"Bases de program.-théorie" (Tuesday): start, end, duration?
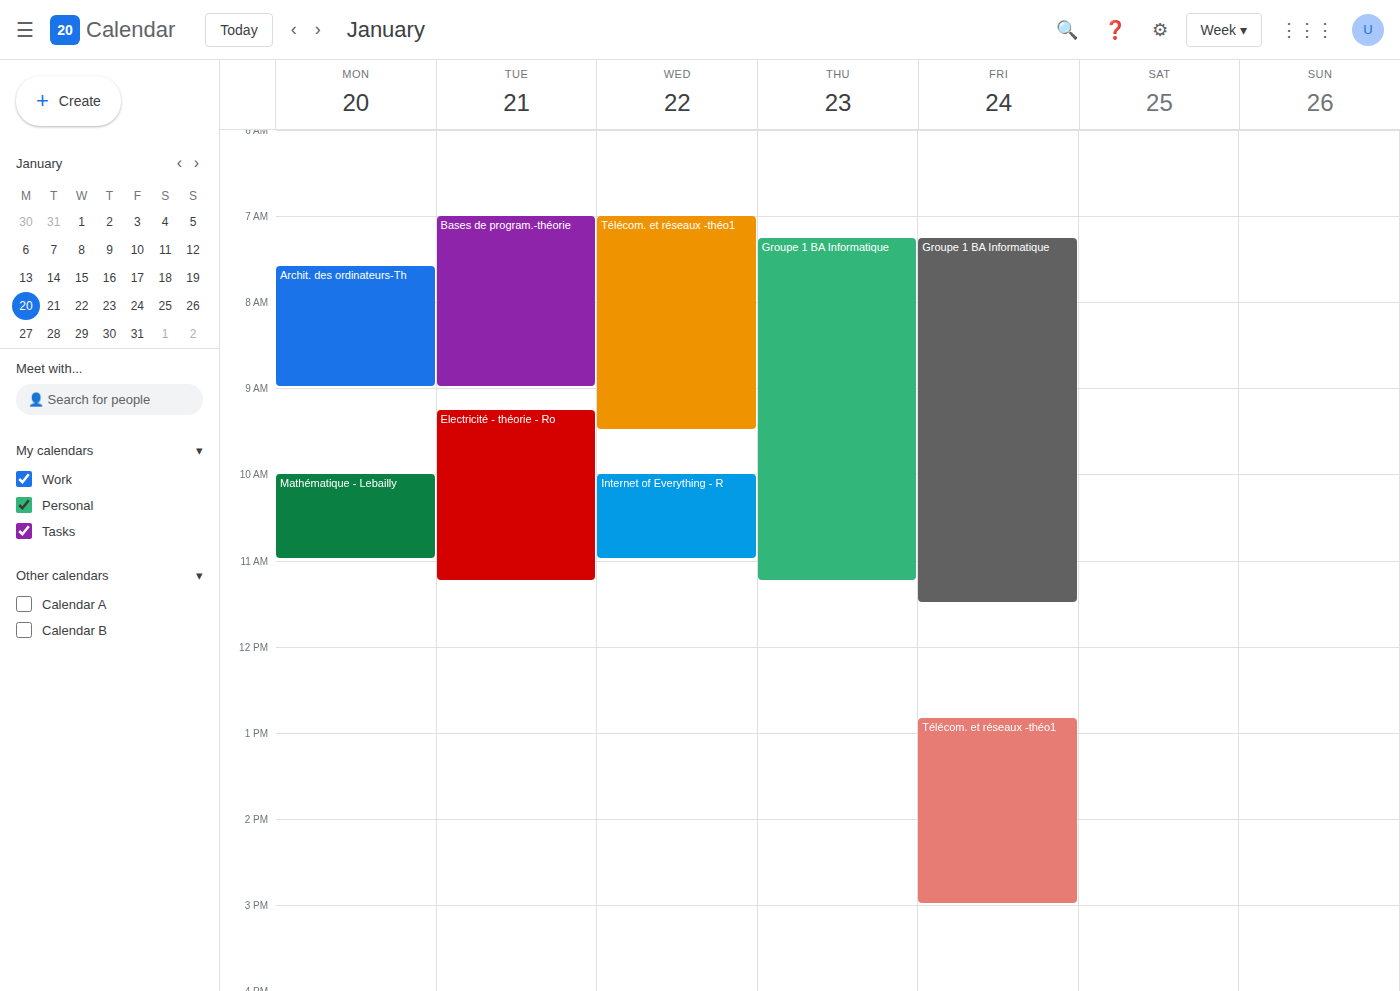
7:00 AM to 9:00 AM, 2 hours